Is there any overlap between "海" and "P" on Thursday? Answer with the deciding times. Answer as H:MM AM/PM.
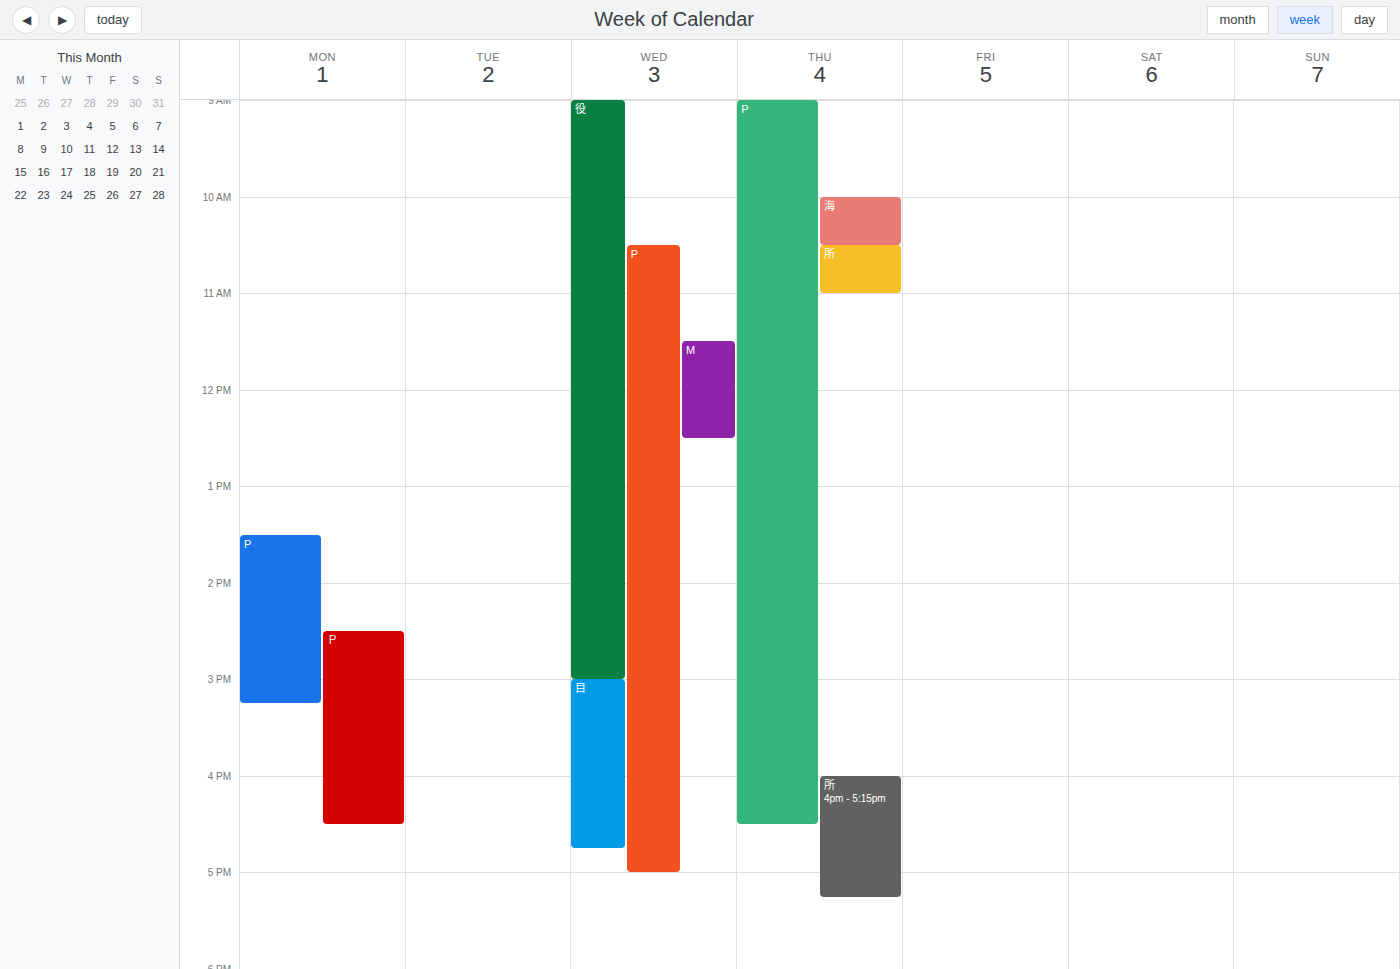
"海" runs 10:00 AM to 10:30 AM, inside "P" -- they overlap.